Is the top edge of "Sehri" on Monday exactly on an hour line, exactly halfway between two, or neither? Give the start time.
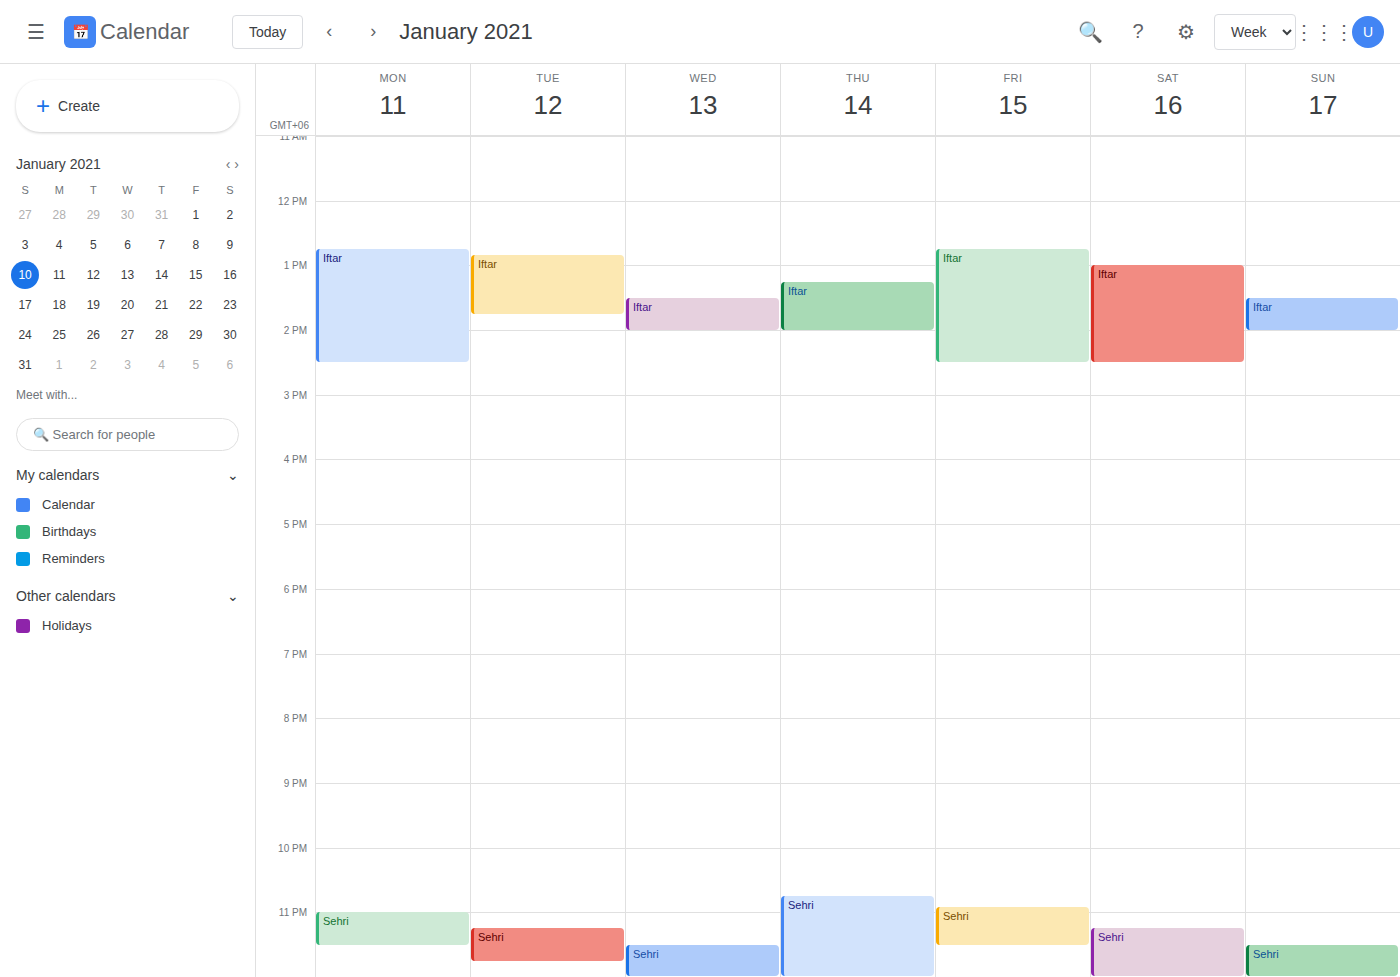
23:00 -- exactly on the 23:00 line.